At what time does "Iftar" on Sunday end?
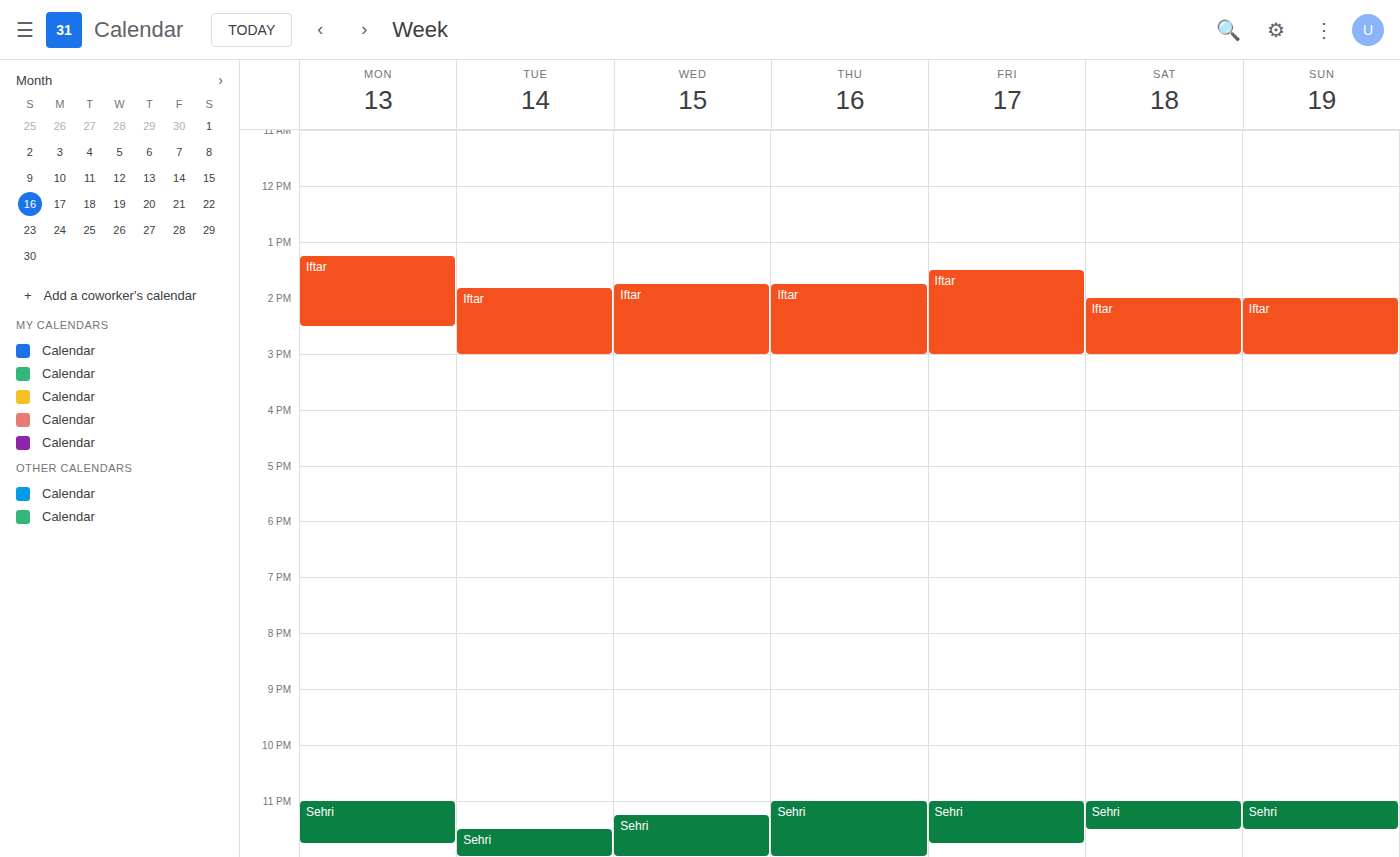
3:00 PM